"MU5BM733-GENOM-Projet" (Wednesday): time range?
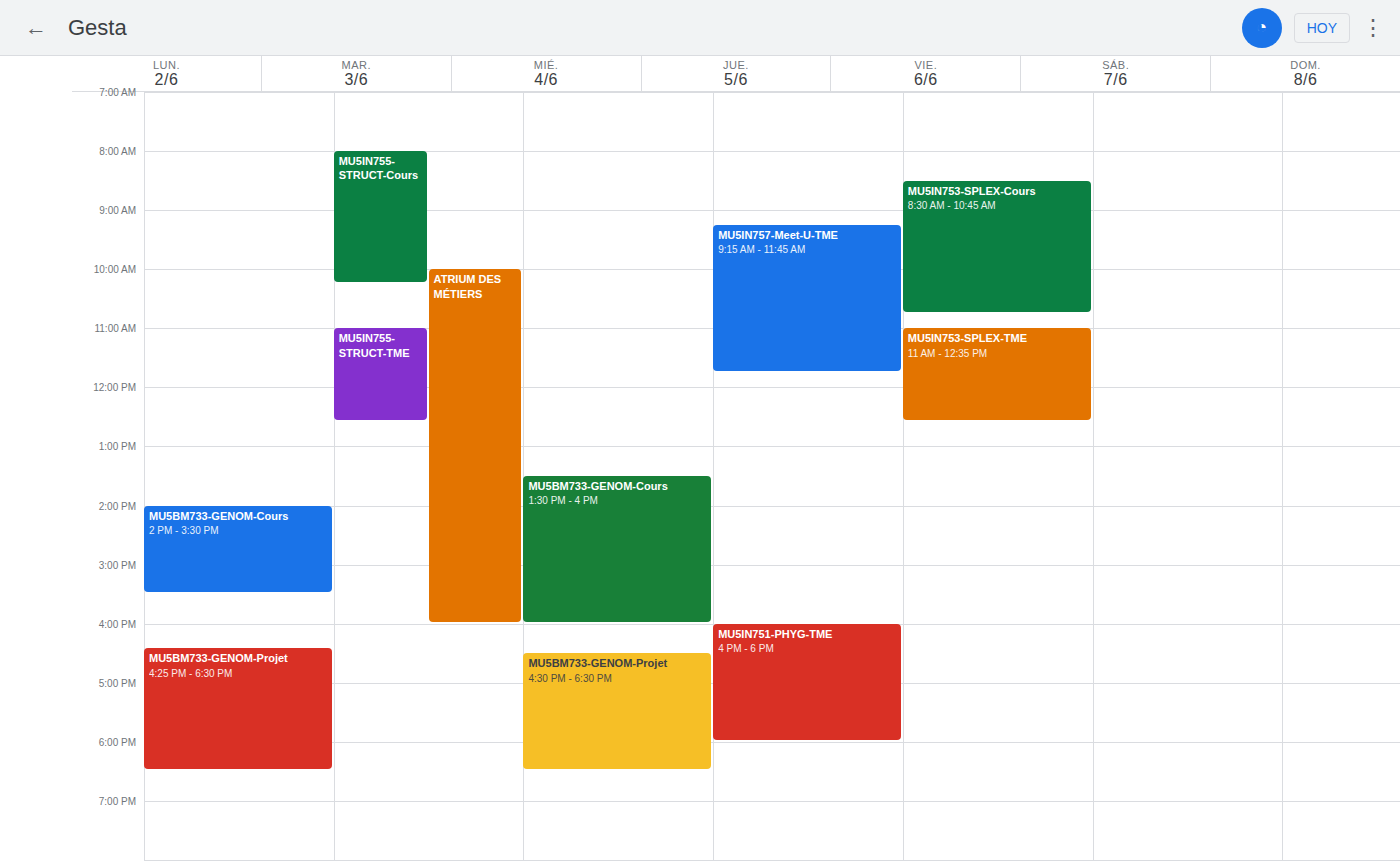
4:30 PM to 6:30 PM